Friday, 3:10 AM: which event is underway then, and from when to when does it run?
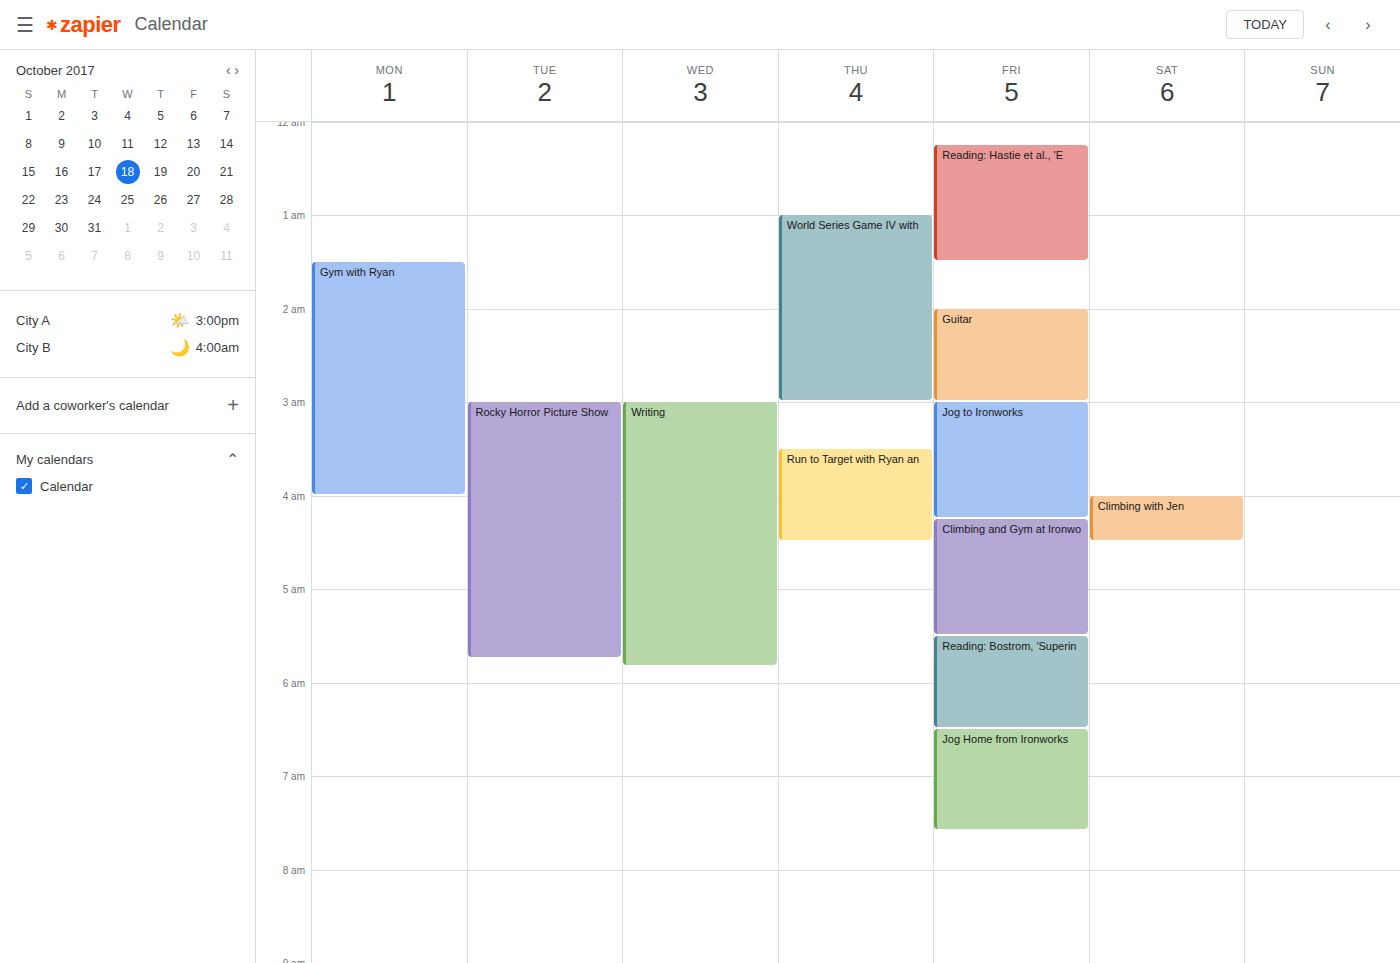
"Jog to Ironworks", 3:00 AM to 4:15 AM